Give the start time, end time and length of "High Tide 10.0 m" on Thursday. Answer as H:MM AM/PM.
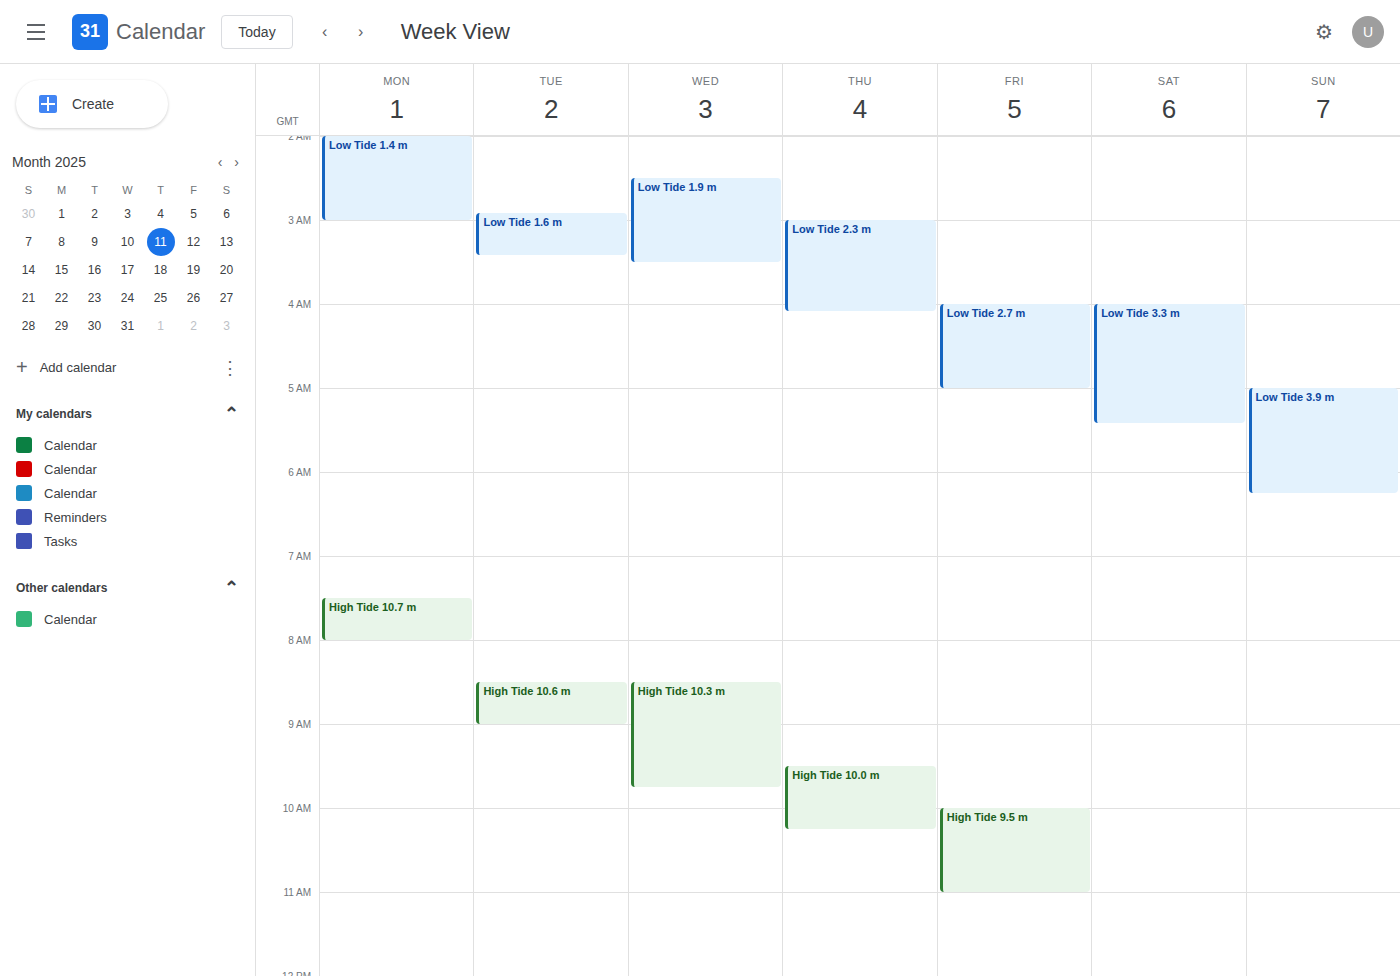
9:30 AM to 10:15 AM, 45 minutes